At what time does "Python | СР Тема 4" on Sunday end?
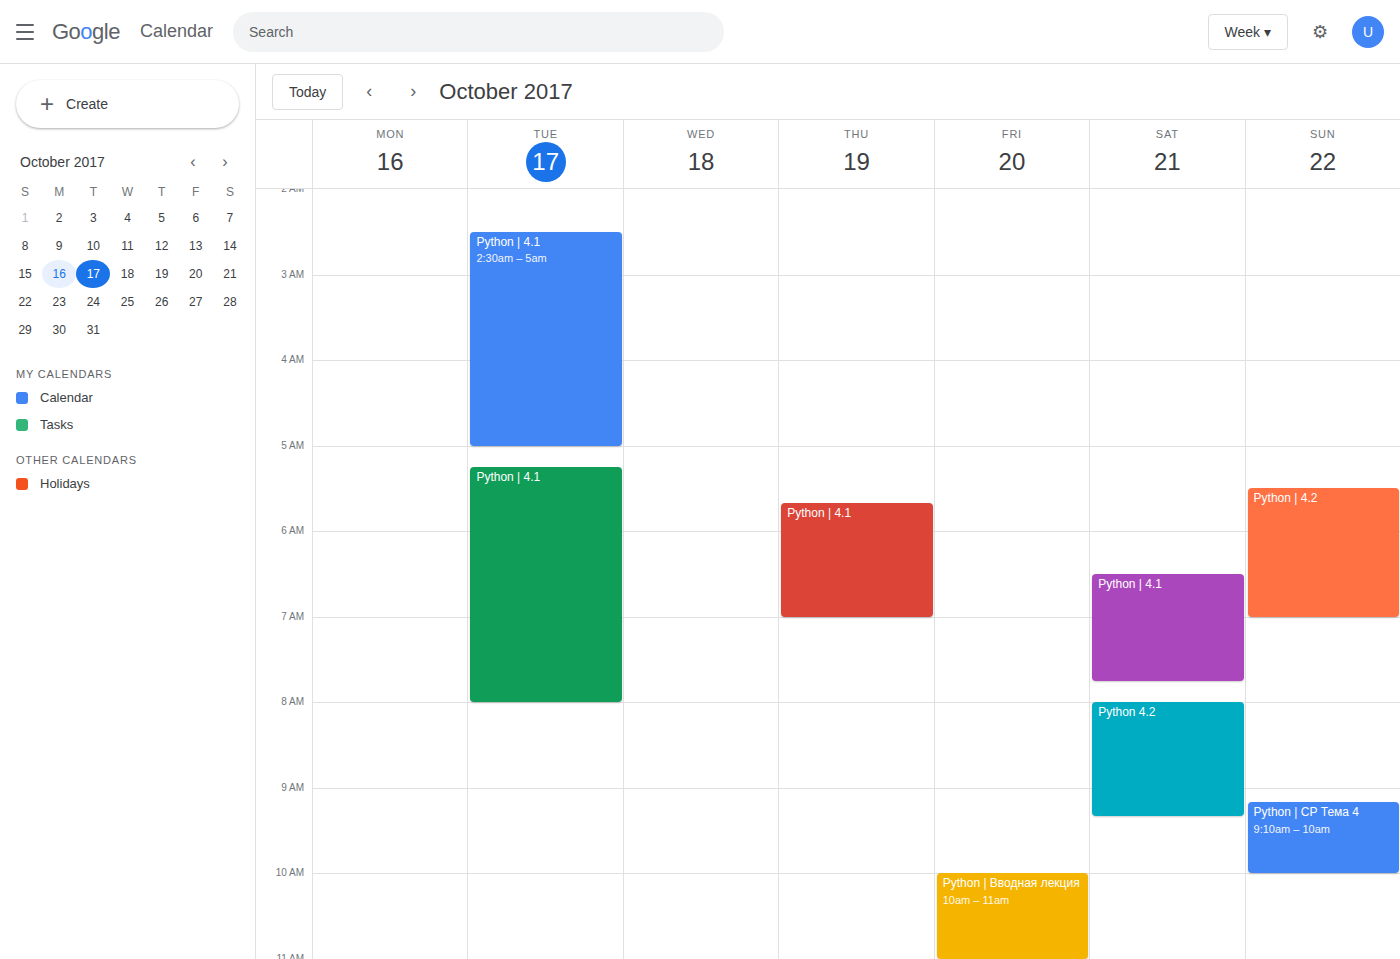
10:00 AM